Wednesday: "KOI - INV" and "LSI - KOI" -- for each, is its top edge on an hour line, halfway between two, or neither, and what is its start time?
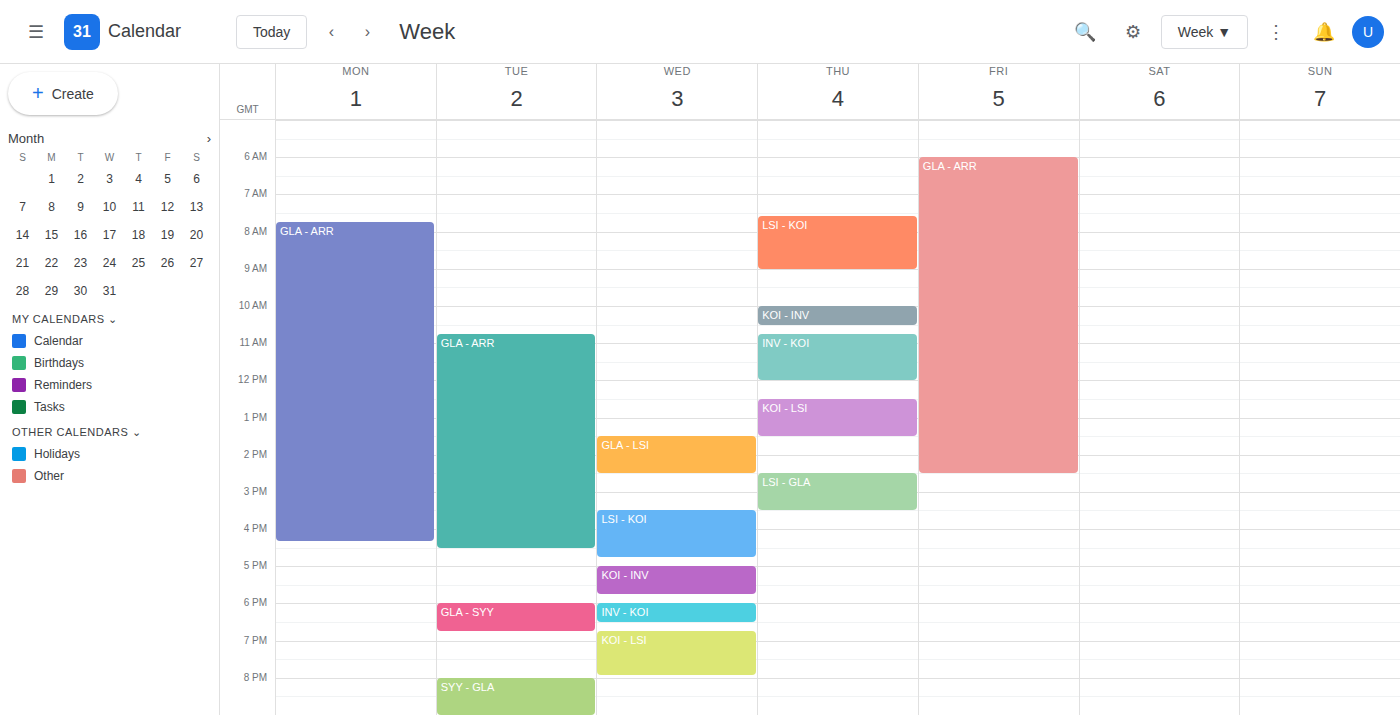
"KOI - INV": 5:00 PM, exactly on the 5 PM line. "LSI - KOI": 3:30 PM, halfway between the 3 PM and 4 PM lines.